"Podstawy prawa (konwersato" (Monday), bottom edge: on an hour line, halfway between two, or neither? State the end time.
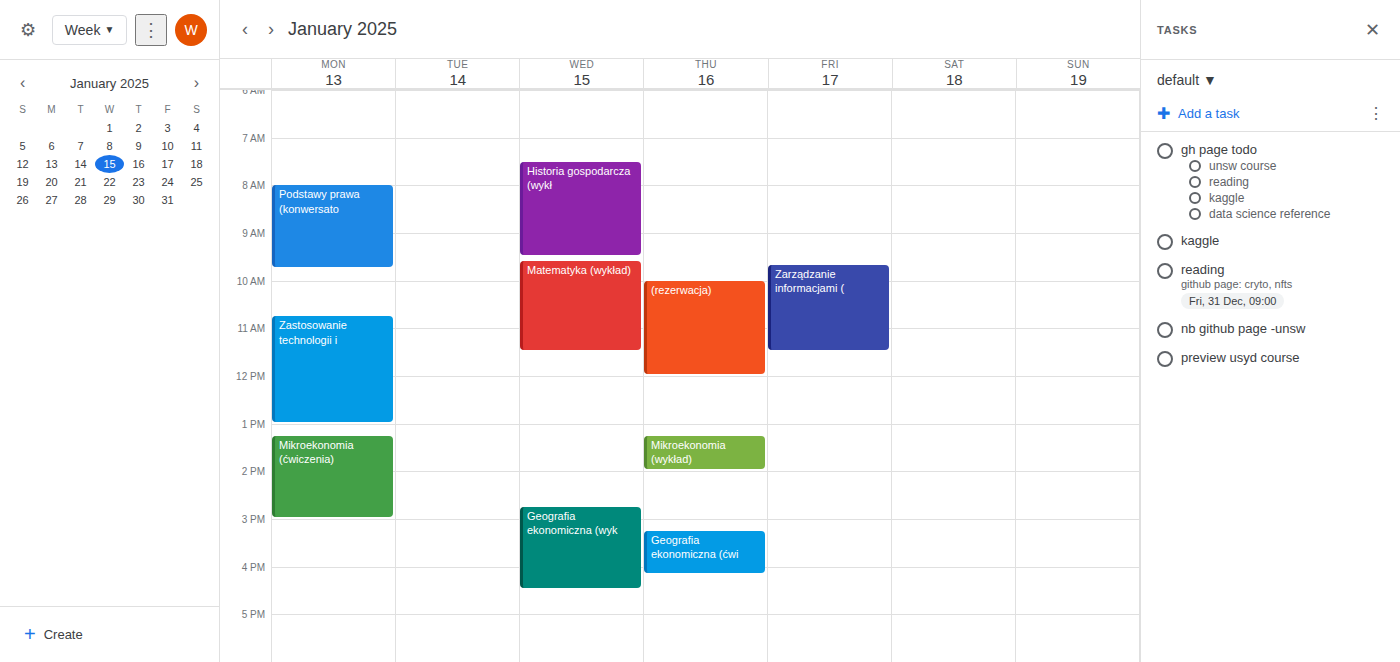
09:45 -- neither: three quarters of the way from the 09:00 line to the 10:00 line.